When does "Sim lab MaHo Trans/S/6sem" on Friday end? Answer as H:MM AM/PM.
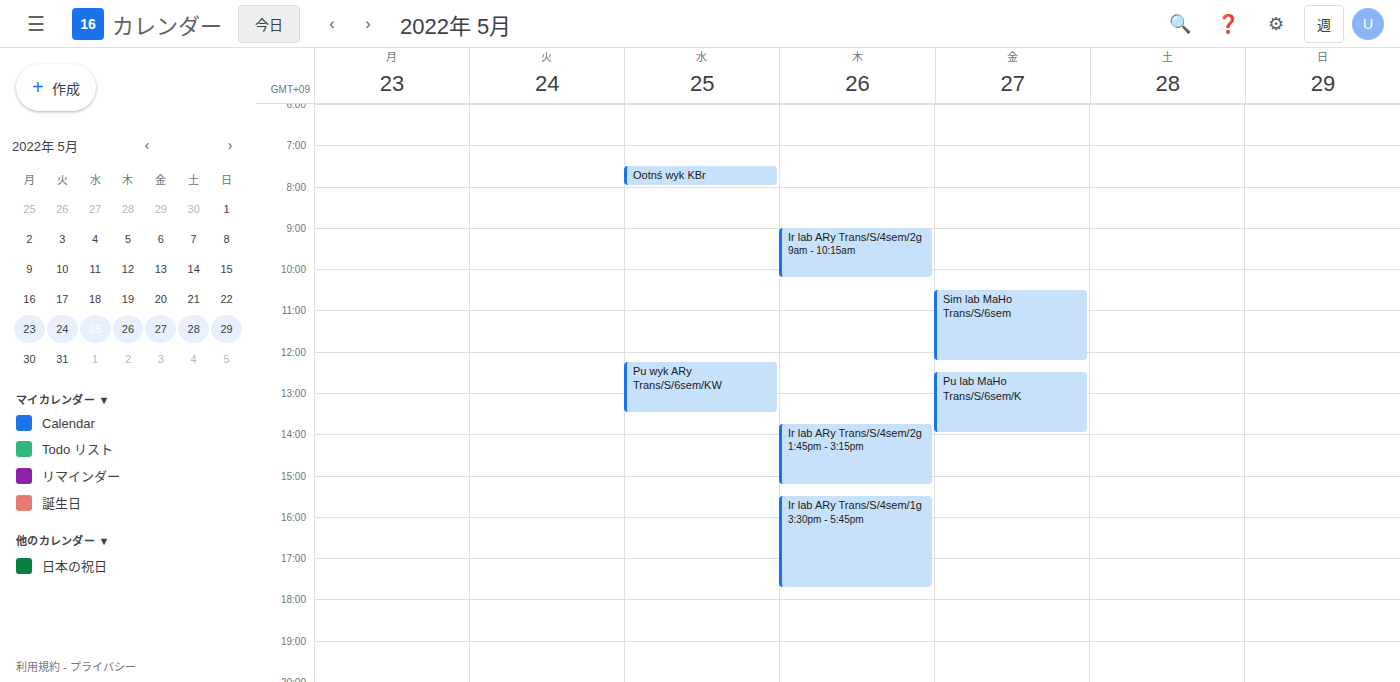
12:15 PM